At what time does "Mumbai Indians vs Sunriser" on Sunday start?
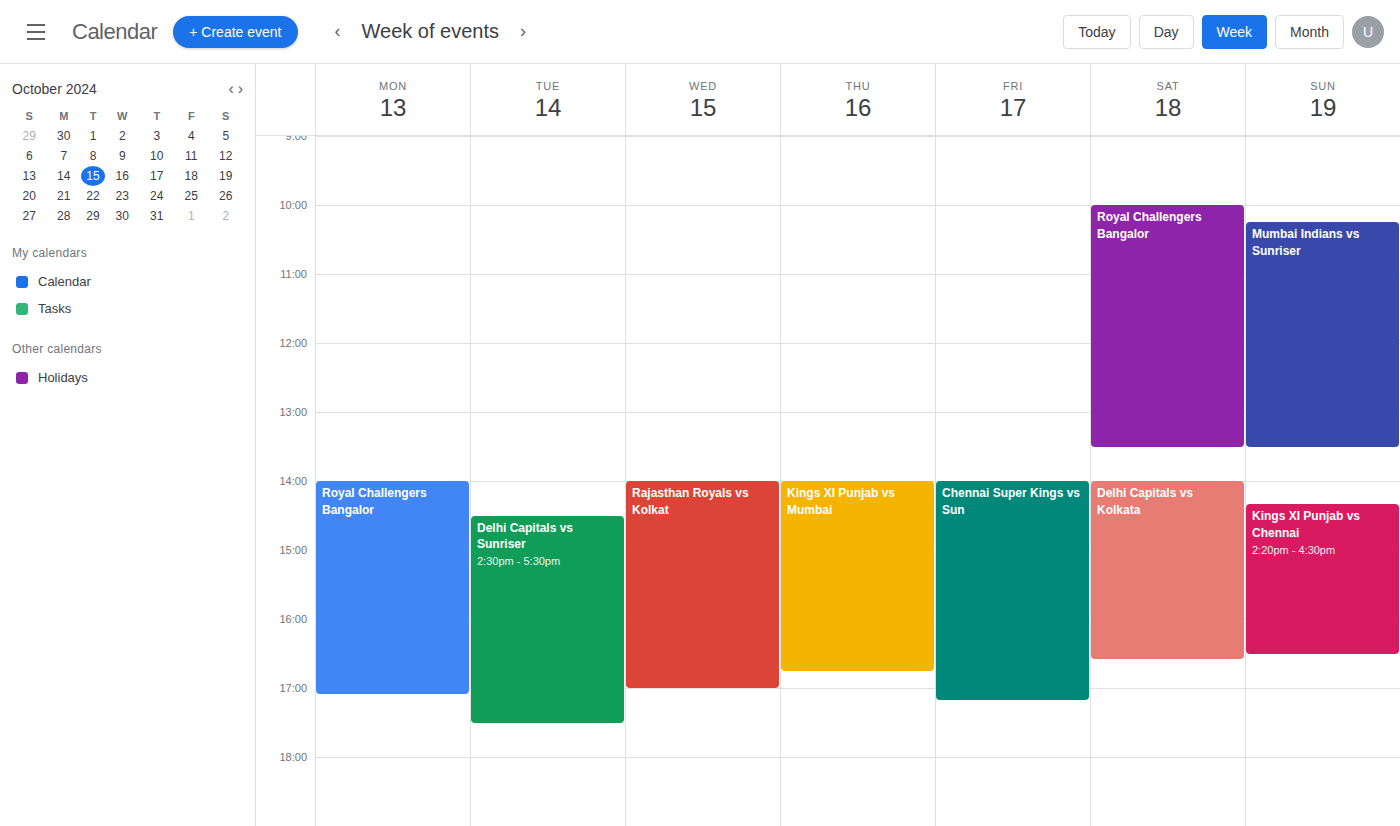
10:15 AM